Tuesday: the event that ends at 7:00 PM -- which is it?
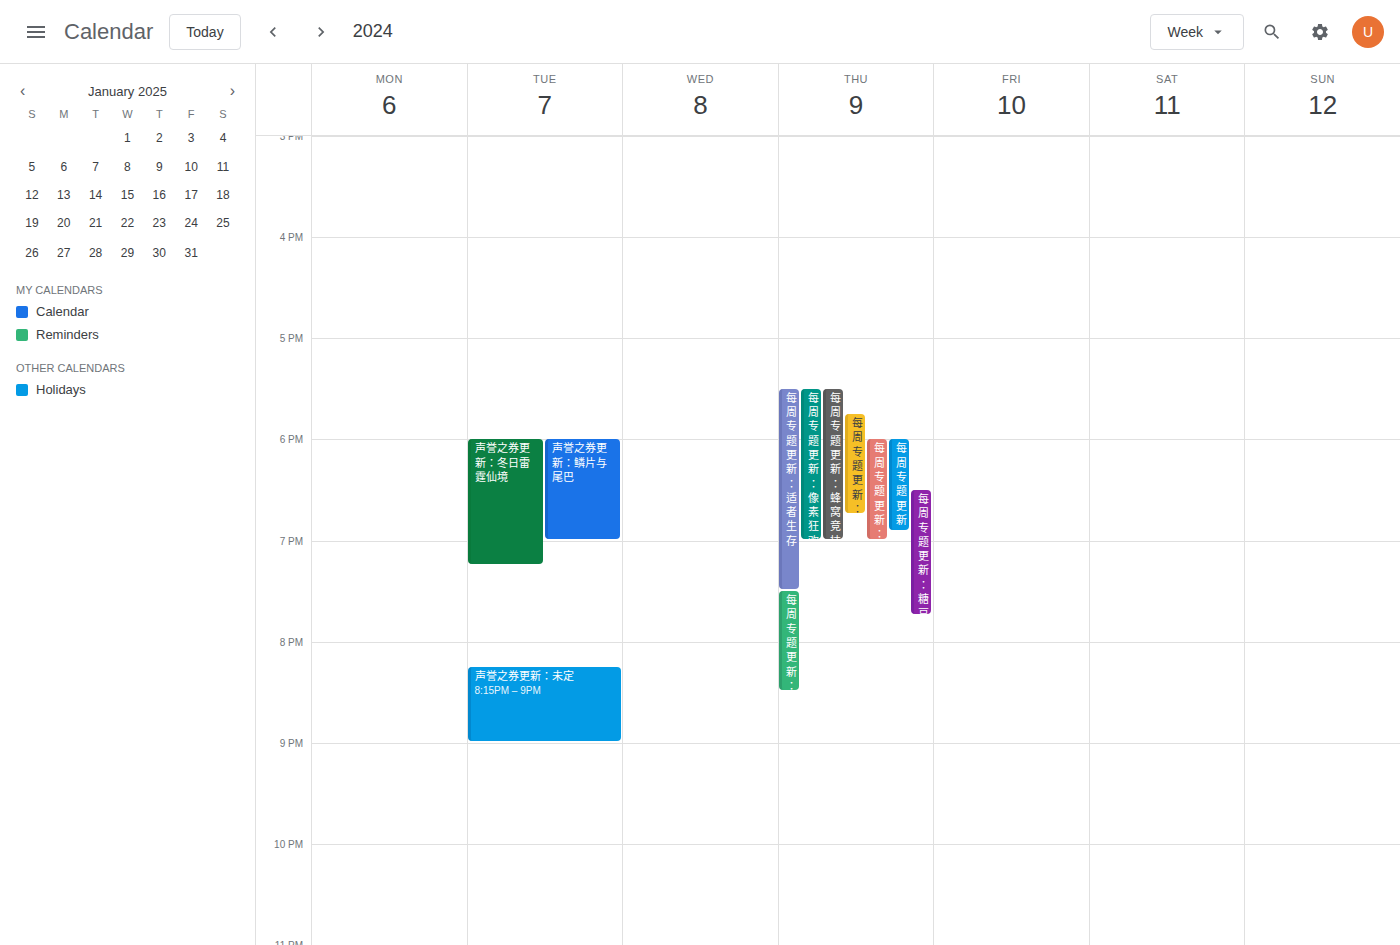
"声誉之券更新：鳞片与尾巴"